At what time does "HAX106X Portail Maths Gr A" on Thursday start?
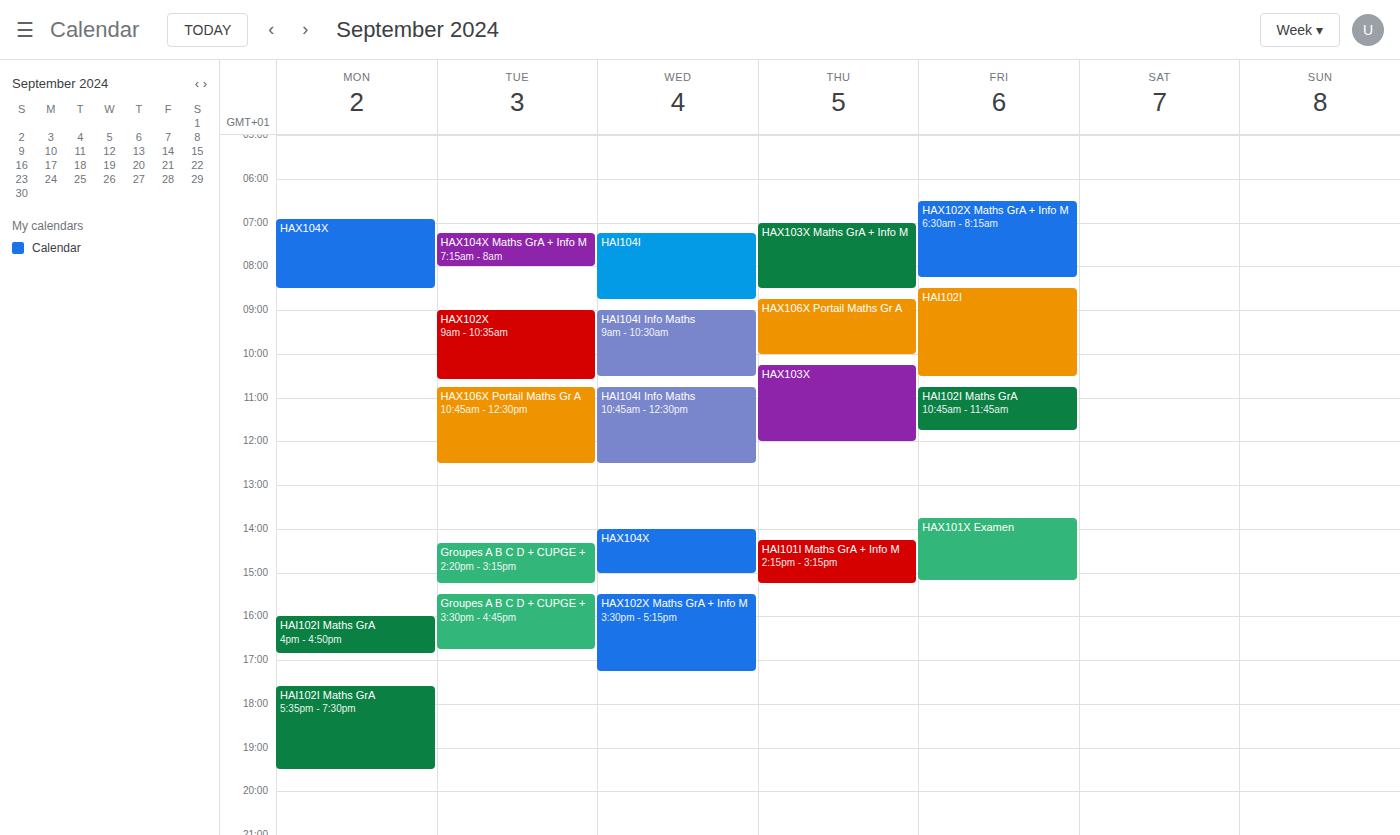
8:45 AM